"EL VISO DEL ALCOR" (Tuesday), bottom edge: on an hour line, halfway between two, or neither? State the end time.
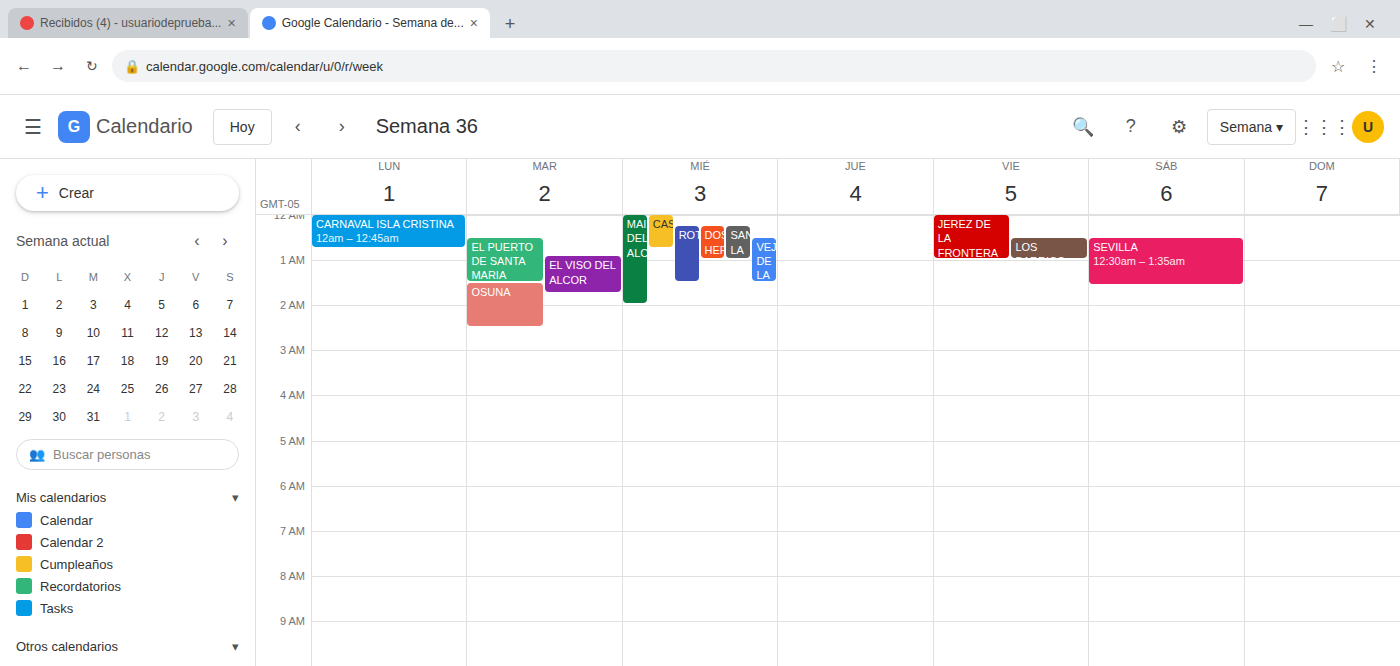
1:45 AM -- neither: three quarters of the way from the 1 AM line to the 2 AM line.